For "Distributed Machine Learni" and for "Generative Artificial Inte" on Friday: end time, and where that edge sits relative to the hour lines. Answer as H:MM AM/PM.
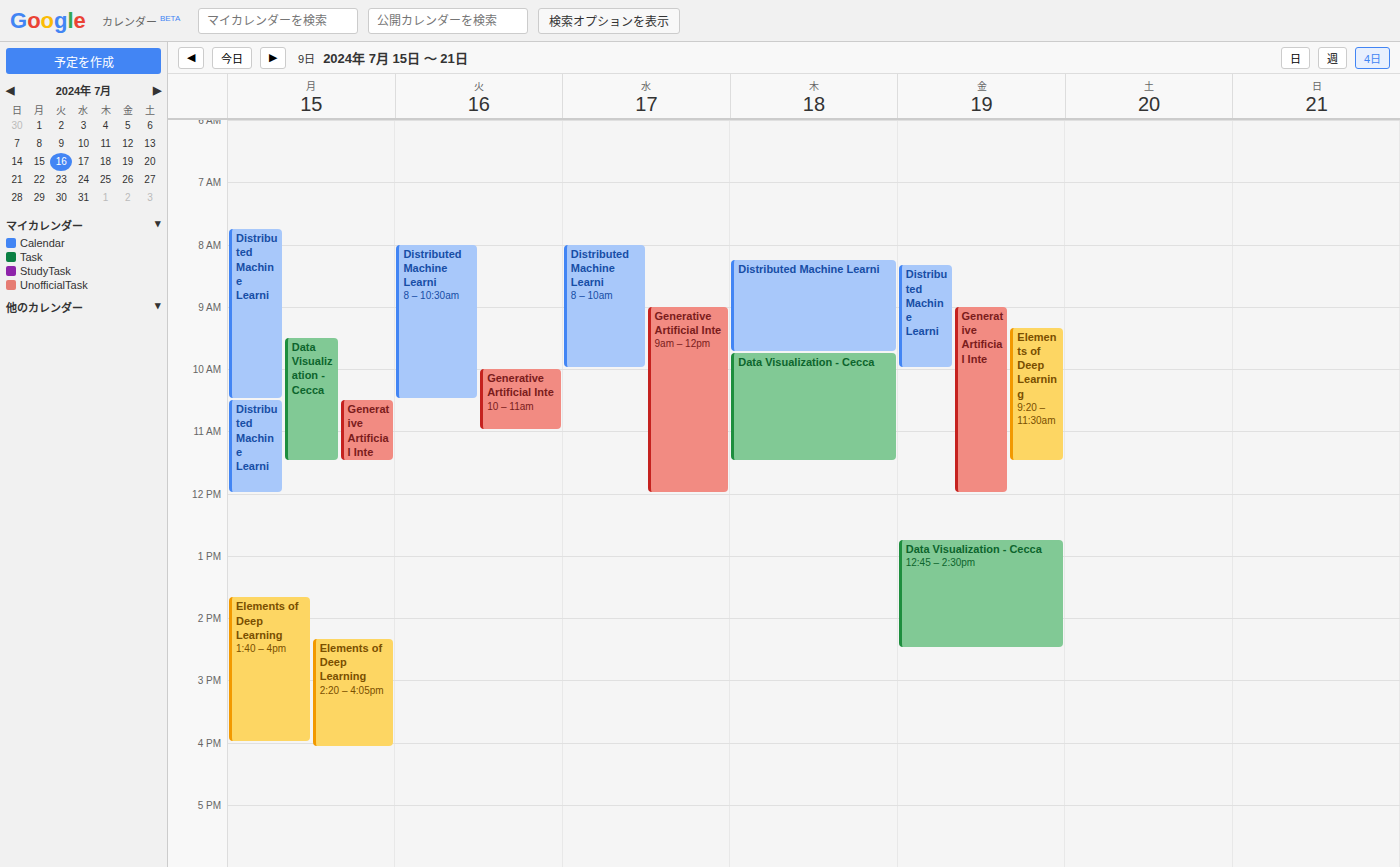
"Distributed Machine Learni": 10:00 AM, exactly on the 10 AM line. "Generative Artificial Inte": 12:00 PM, exactly on the 12 PM line.